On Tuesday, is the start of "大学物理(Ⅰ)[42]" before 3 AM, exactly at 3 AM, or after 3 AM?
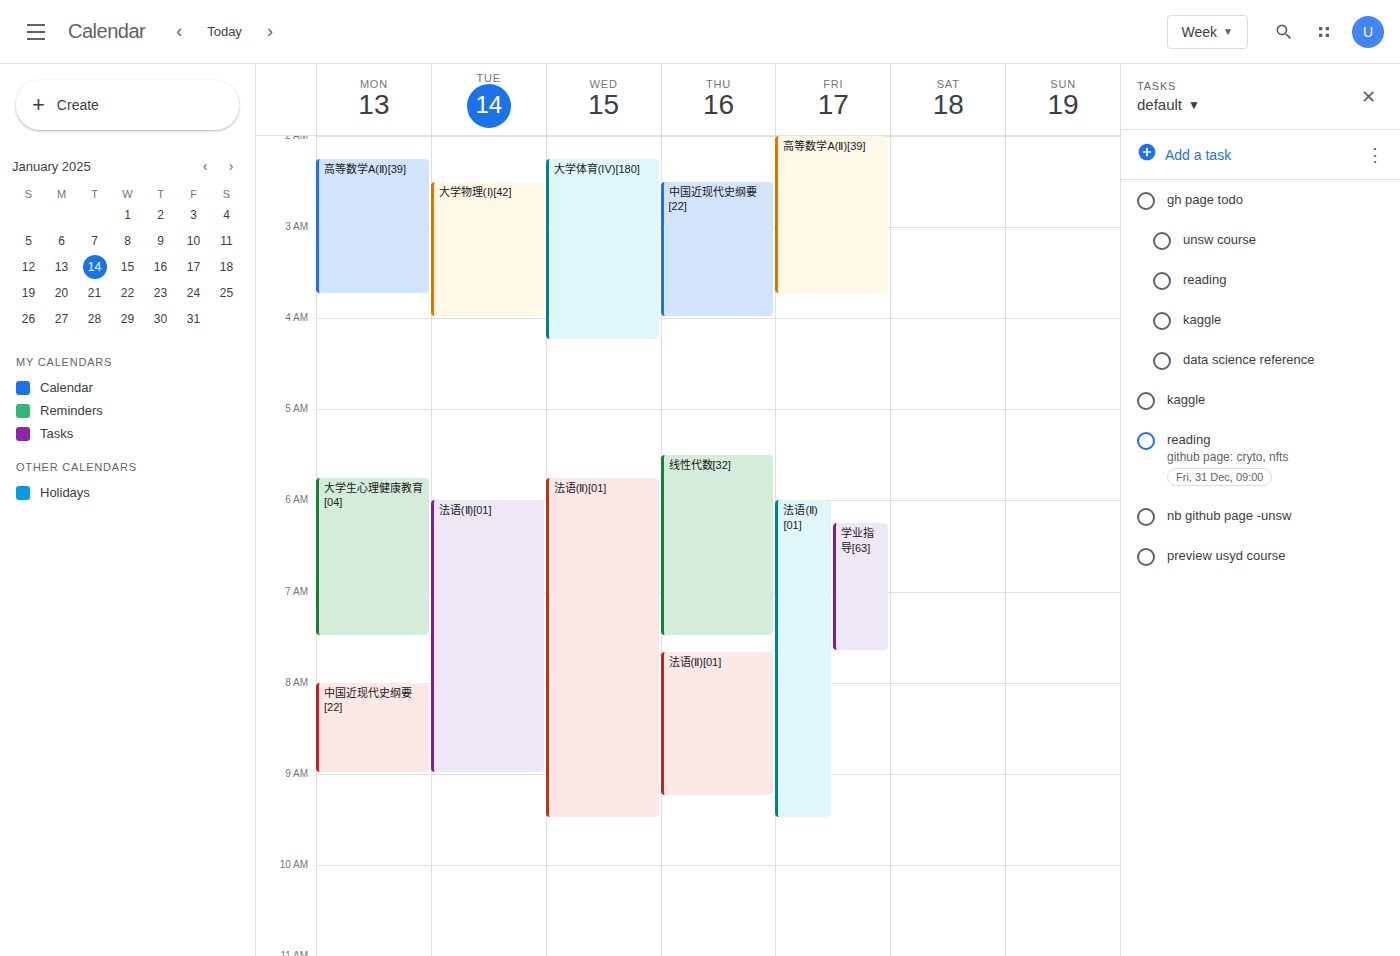
2:30 AM -- before 3 AM, 30 minutes above the 3 AM line.